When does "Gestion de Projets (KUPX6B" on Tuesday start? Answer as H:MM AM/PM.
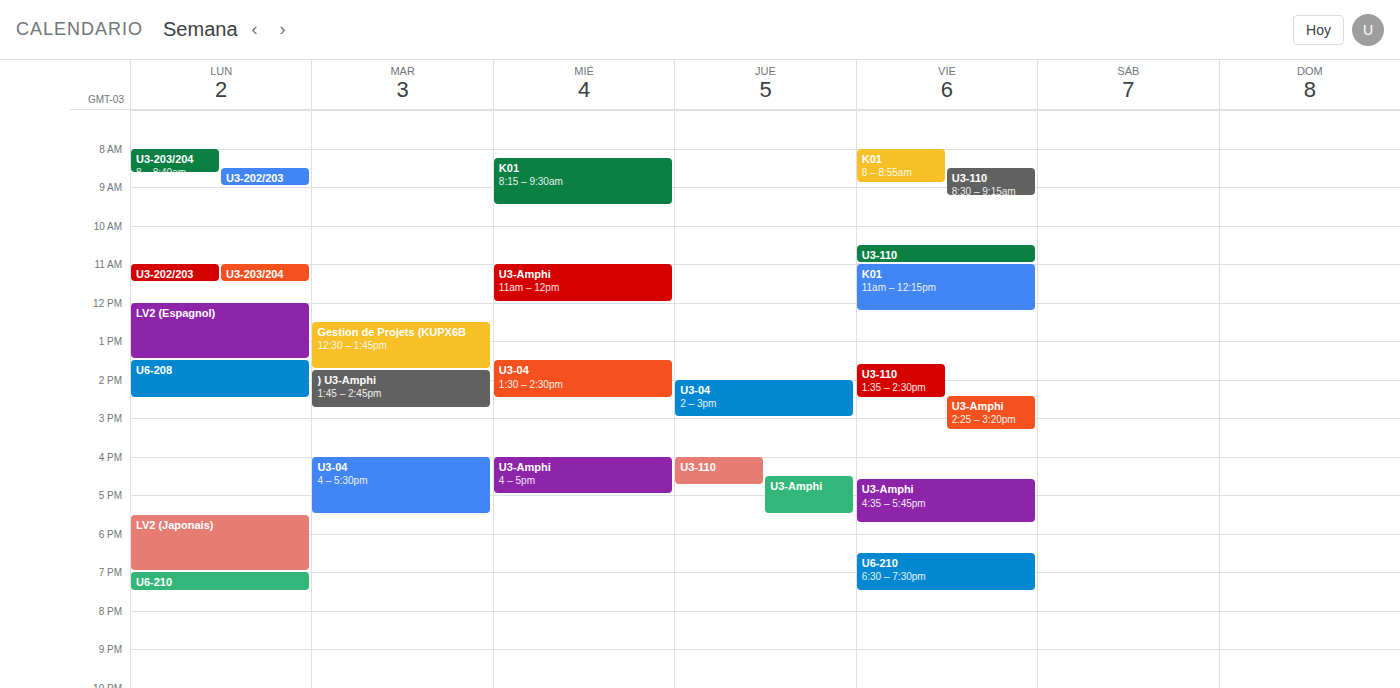
12:30 PM